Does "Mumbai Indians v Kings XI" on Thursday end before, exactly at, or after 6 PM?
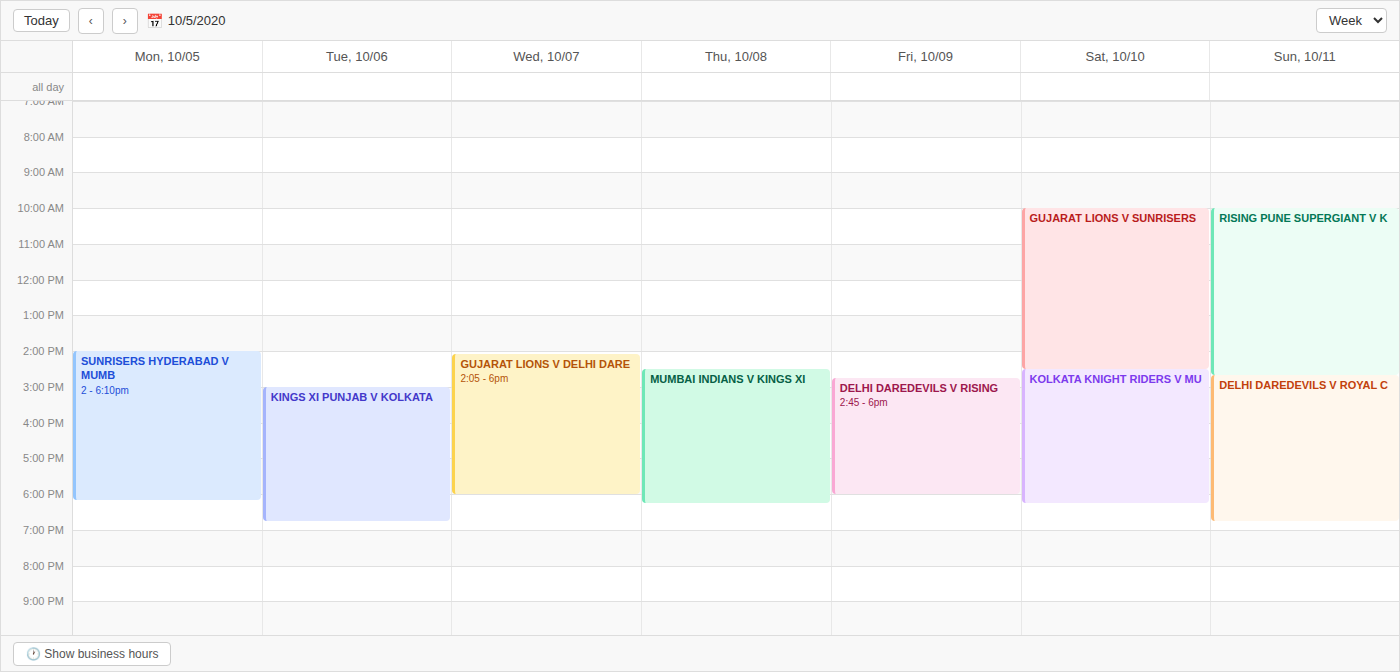
6:15 PM -- after 6 PM, 15 minutes below the 6 PM line.